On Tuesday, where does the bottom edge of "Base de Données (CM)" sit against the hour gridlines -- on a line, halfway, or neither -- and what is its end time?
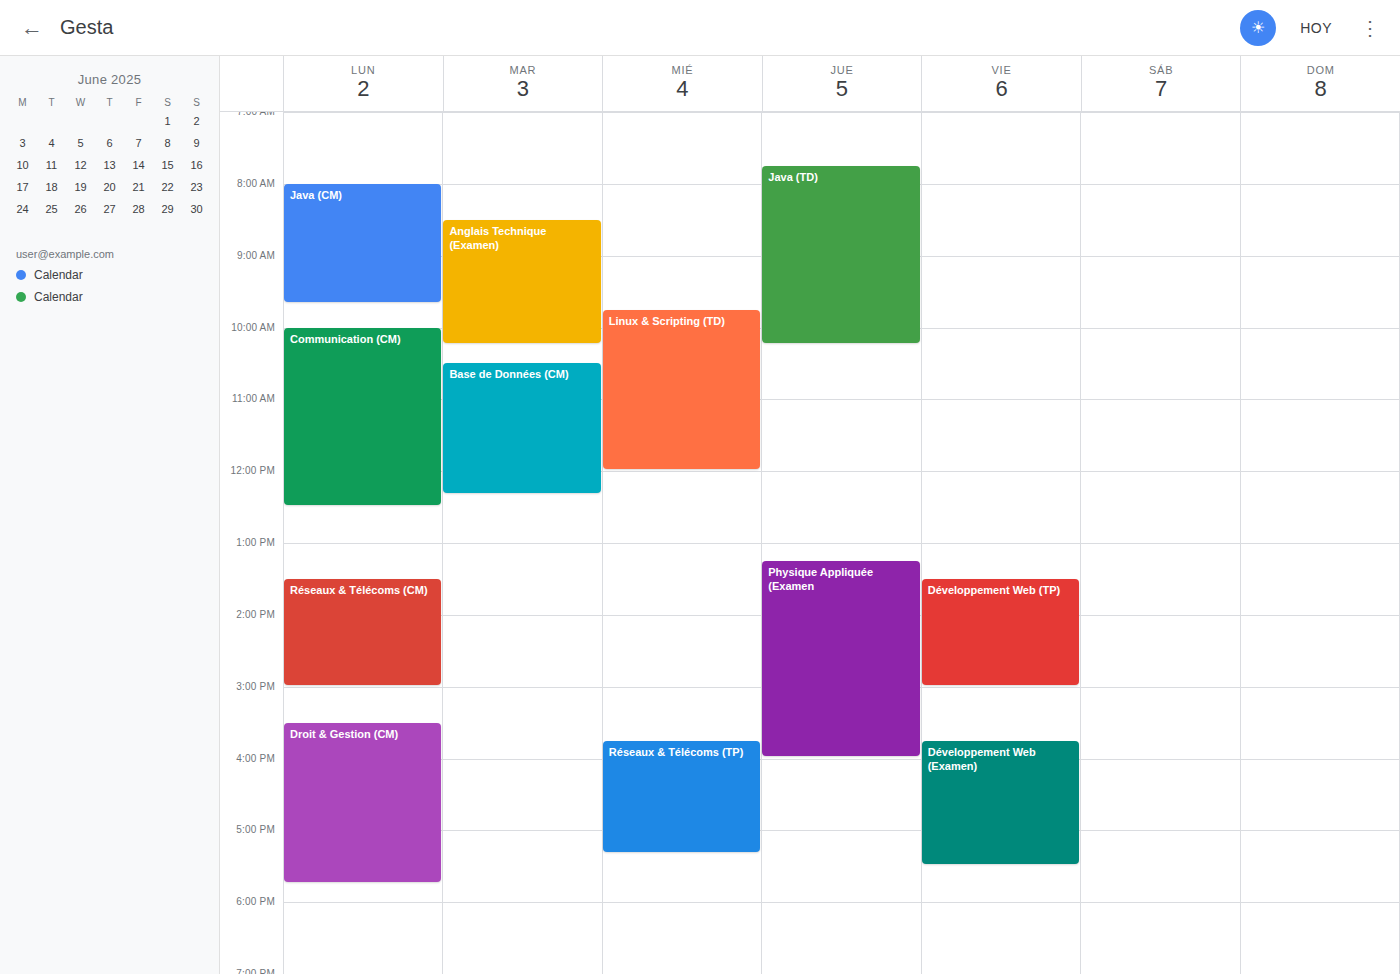
12:20 PM -- neither: 20 minutes below the 12 PM line and 40 minutes above the 1 PM line.